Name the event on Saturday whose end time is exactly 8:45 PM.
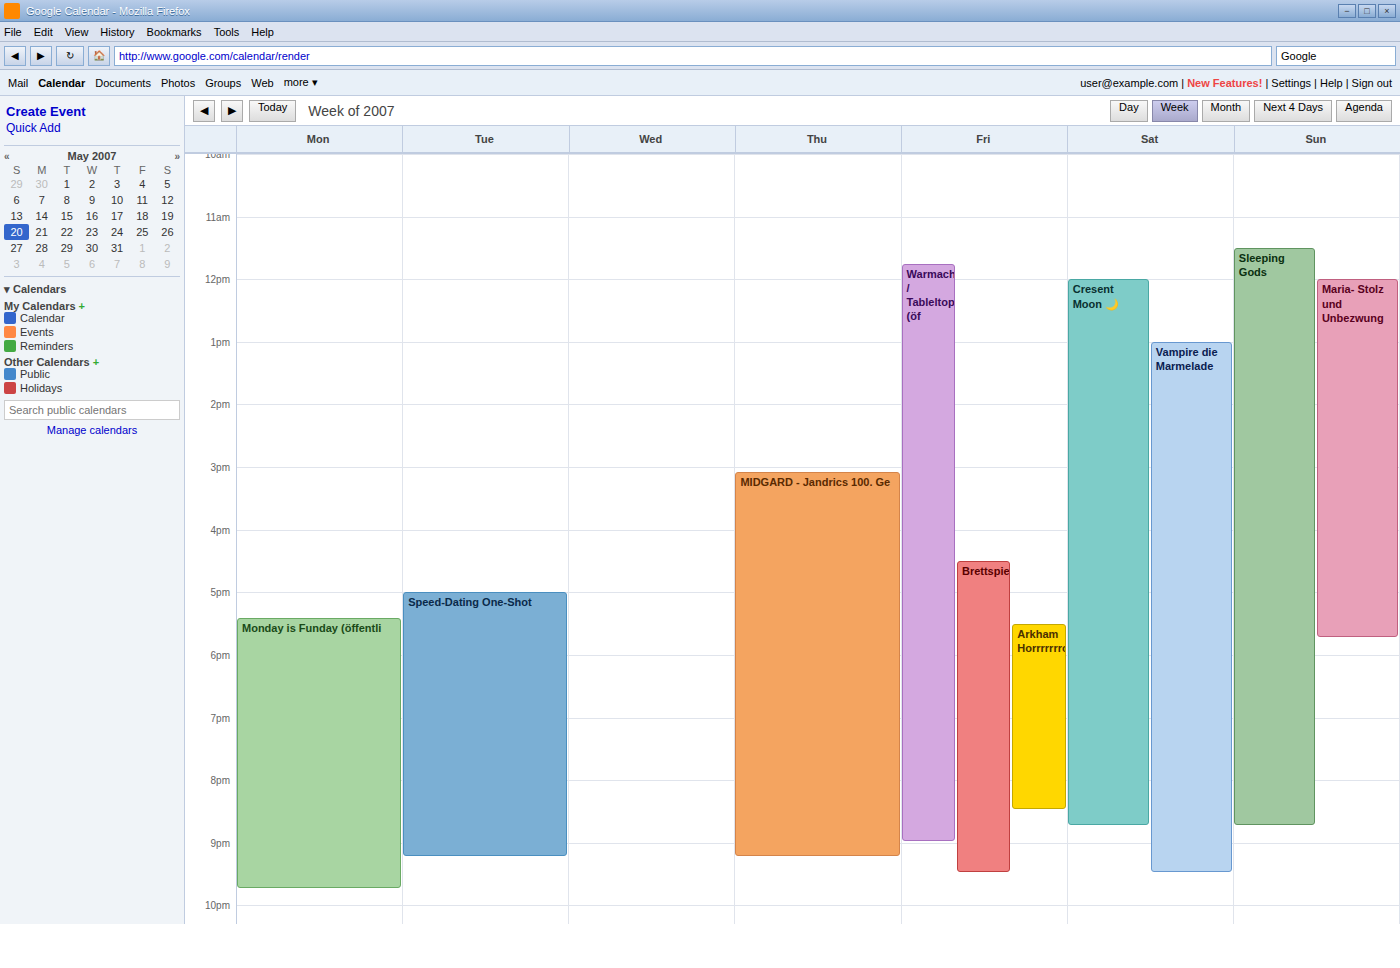
"Cresent Moon 🌙"